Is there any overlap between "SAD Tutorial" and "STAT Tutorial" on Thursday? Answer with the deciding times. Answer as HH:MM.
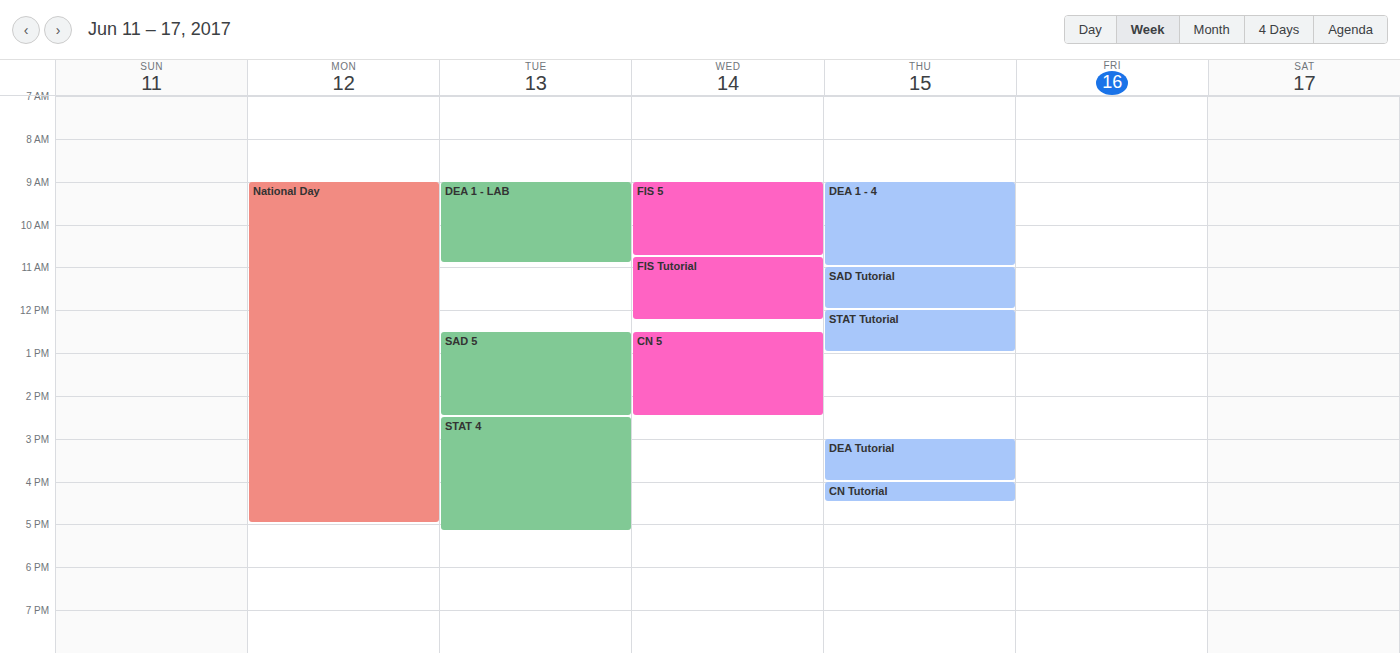
"SAD Tutorial" ends at 12:00, exactly when "STAT Tutorial" starts -- they touch but do not overlap.